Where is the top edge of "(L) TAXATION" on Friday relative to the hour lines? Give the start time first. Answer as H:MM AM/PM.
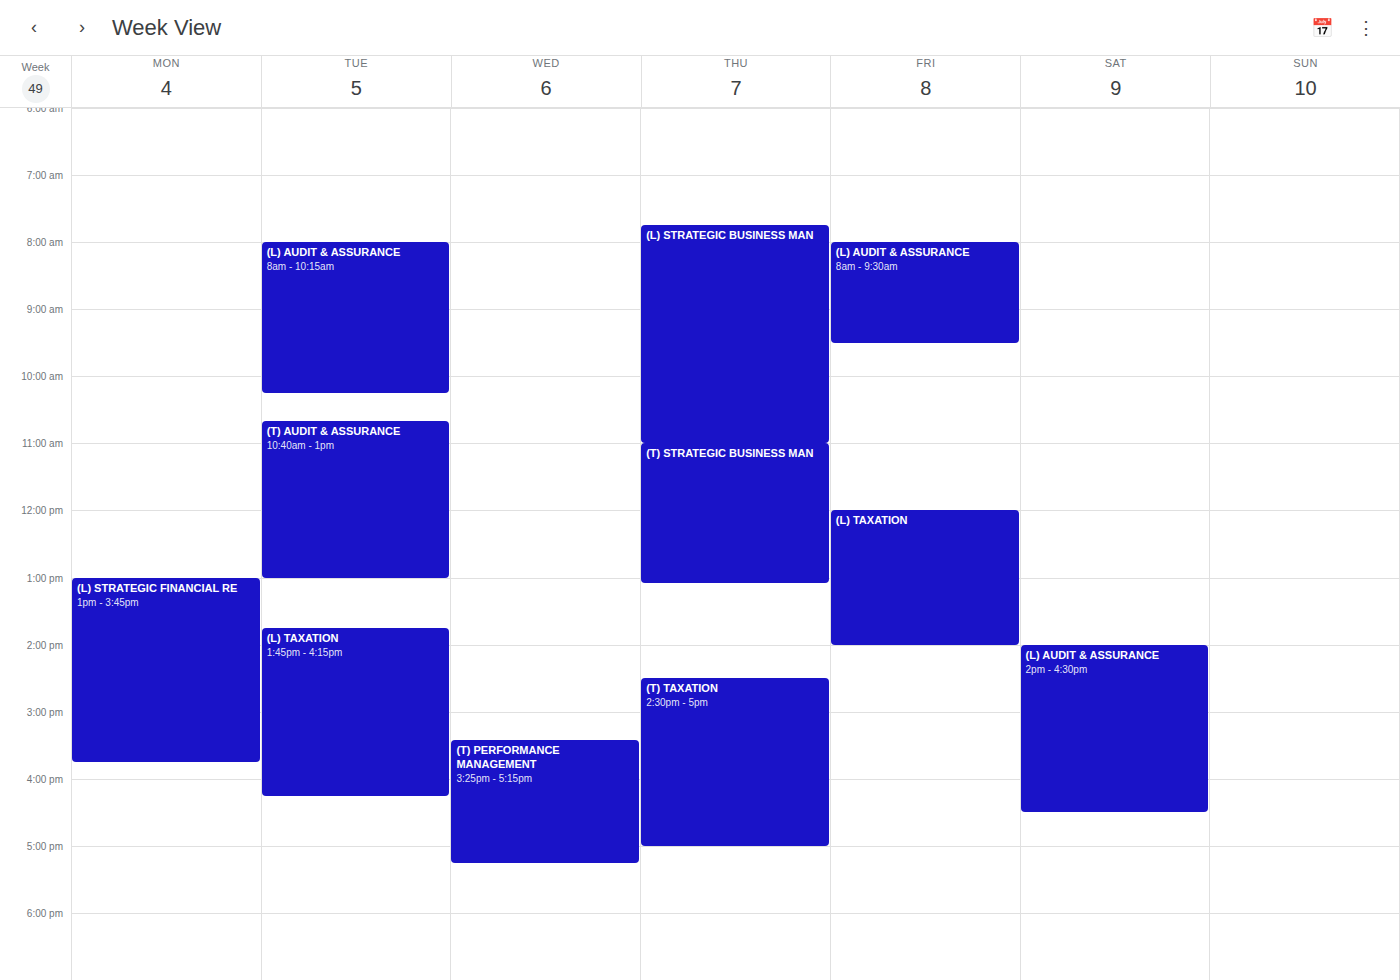
12:00 PM -- exactly on the 12 PM line.